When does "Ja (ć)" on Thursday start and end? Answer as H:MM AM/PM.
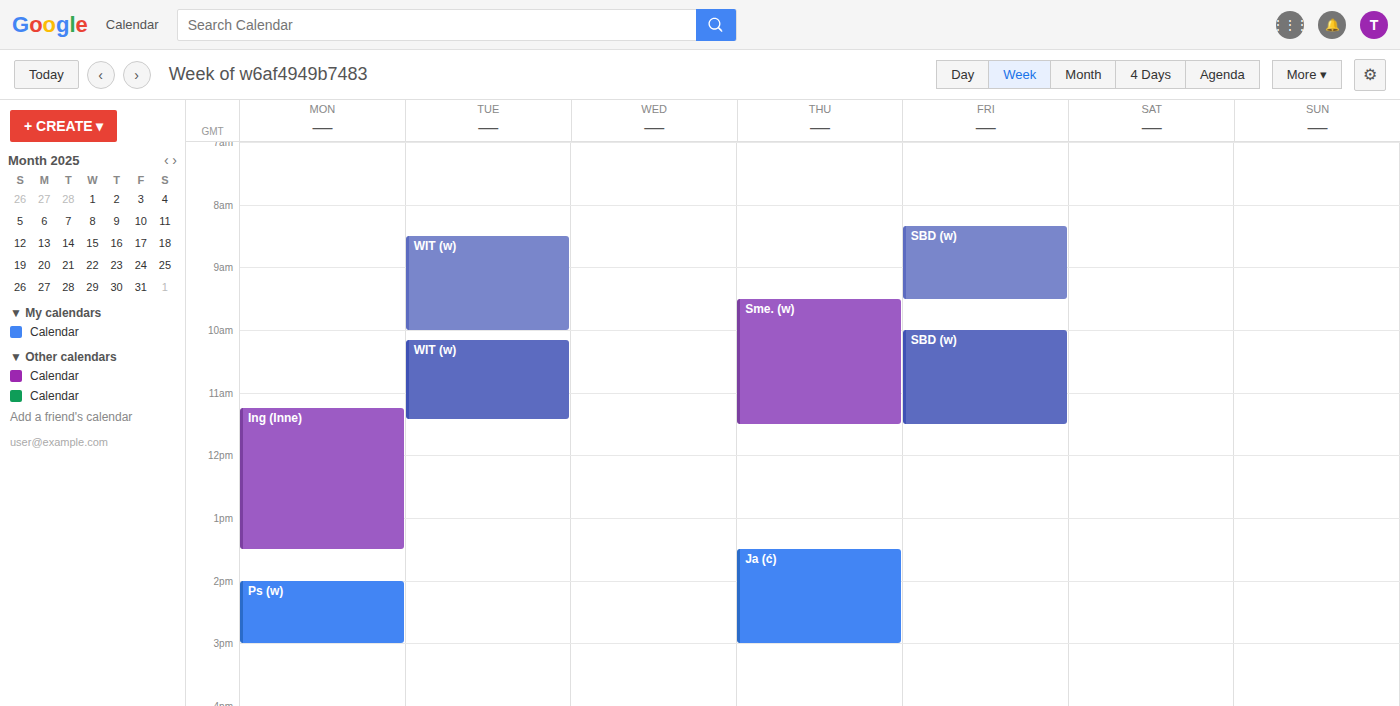
1:30 PM to 3:00 PM